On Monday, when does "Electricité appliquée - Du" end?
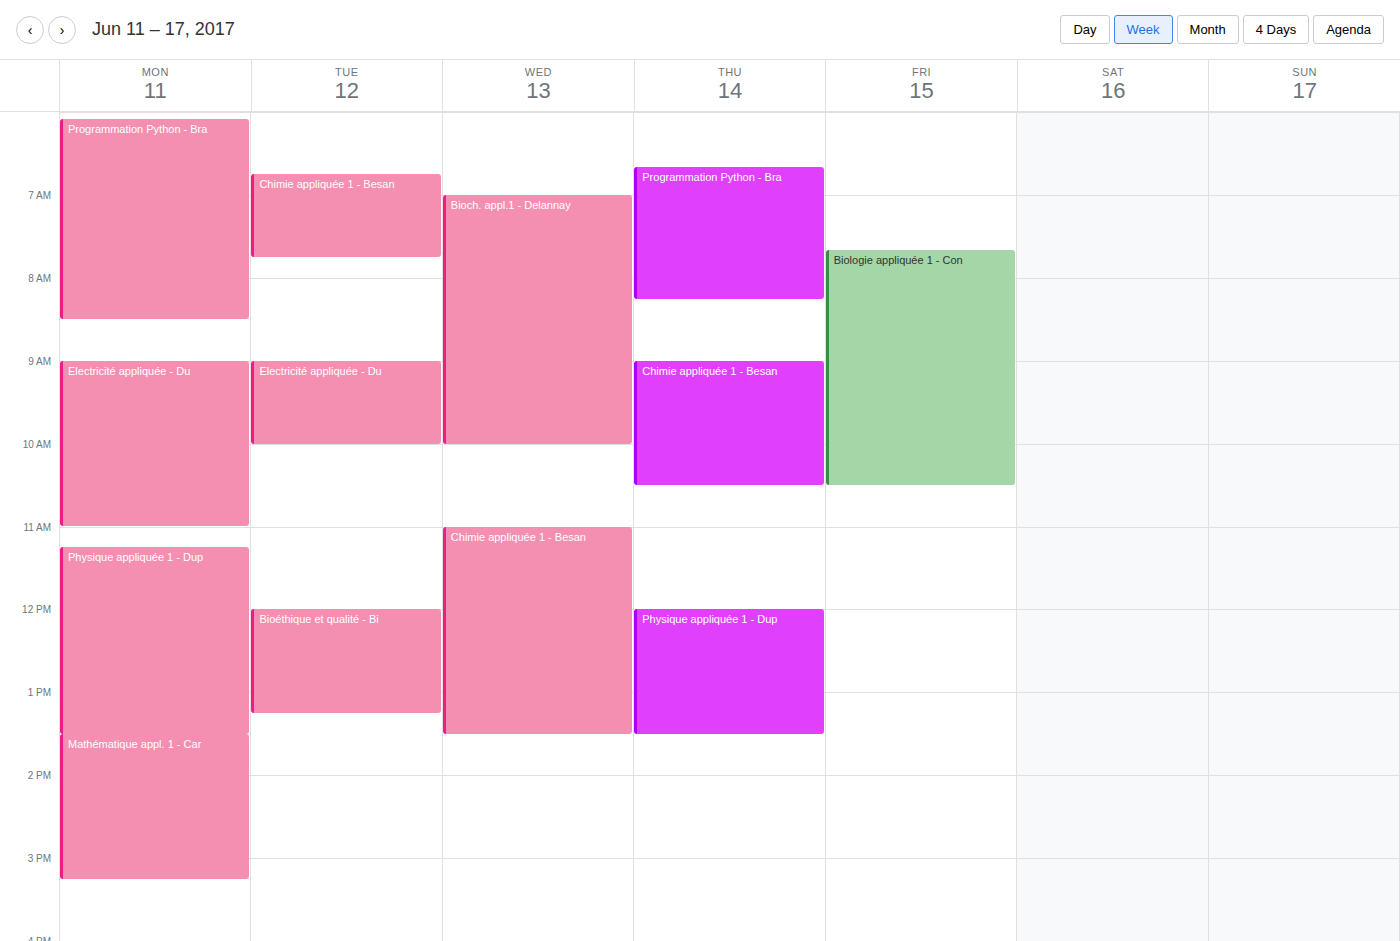
11:00 AM